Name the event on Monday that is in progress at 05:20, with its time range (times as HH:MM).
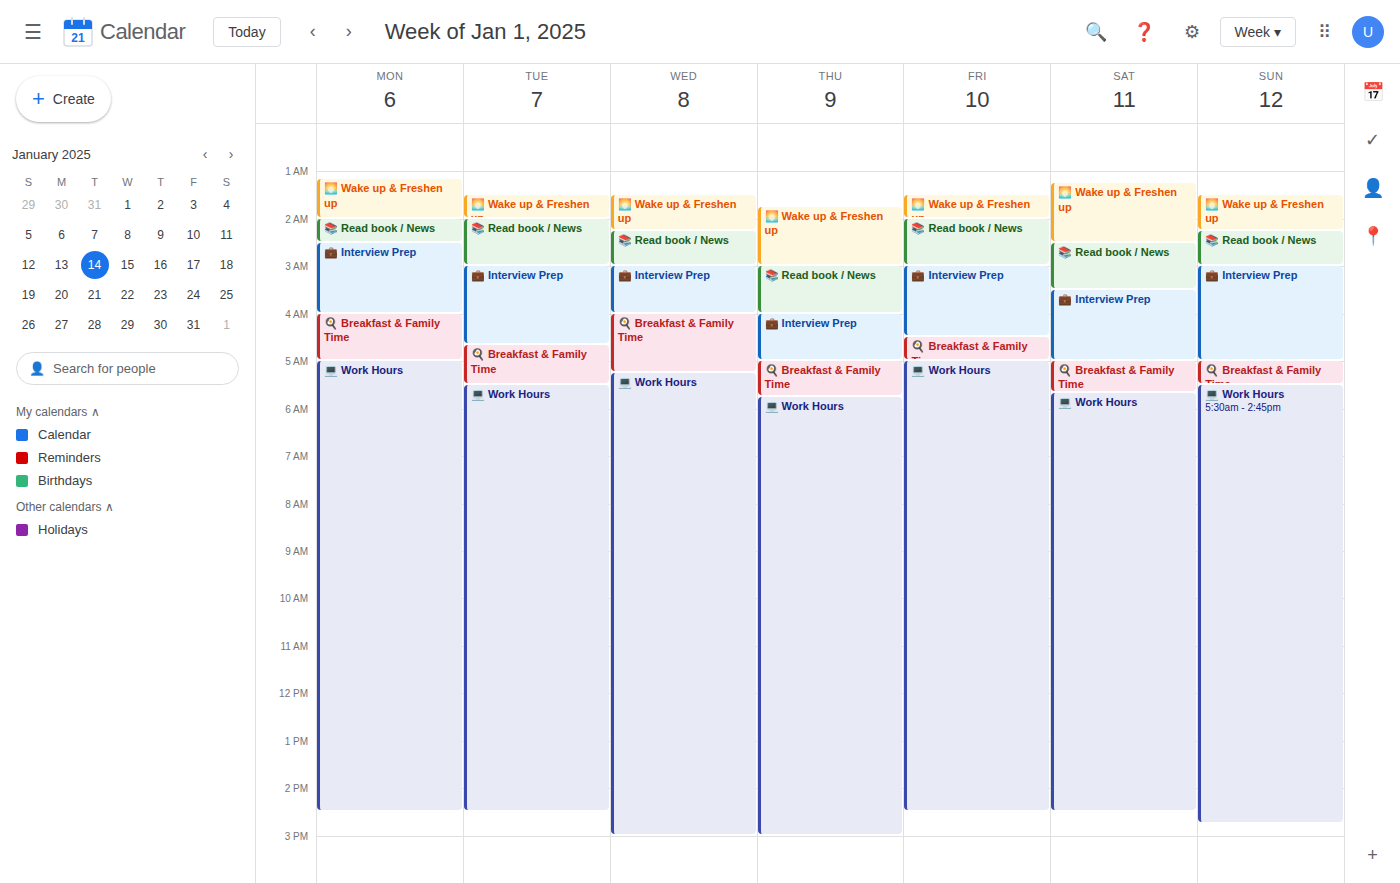
"💻 Work Hours", 05:00 to 14:30